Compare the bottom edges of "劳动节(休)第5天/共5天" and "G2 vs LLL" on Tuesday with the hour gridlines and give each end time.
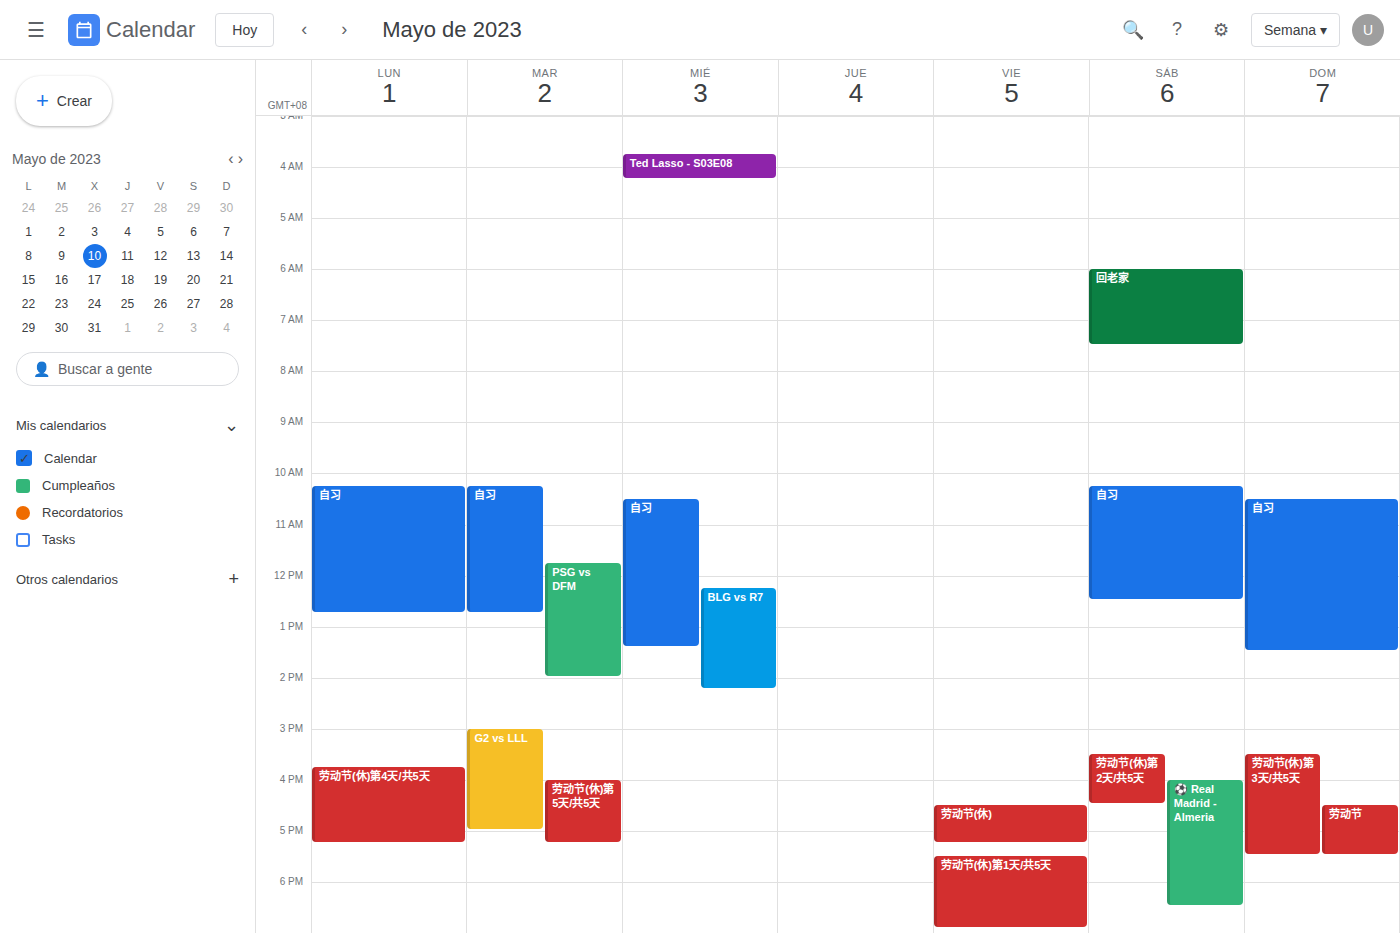
"劳动节(休)第5天/共5天": 5:15 PM, neither: a quarter of the way from the 5 PM line to the 6 PM line. "G2 vs LLL": 5:00 PM, exactly on the 5 PM line.